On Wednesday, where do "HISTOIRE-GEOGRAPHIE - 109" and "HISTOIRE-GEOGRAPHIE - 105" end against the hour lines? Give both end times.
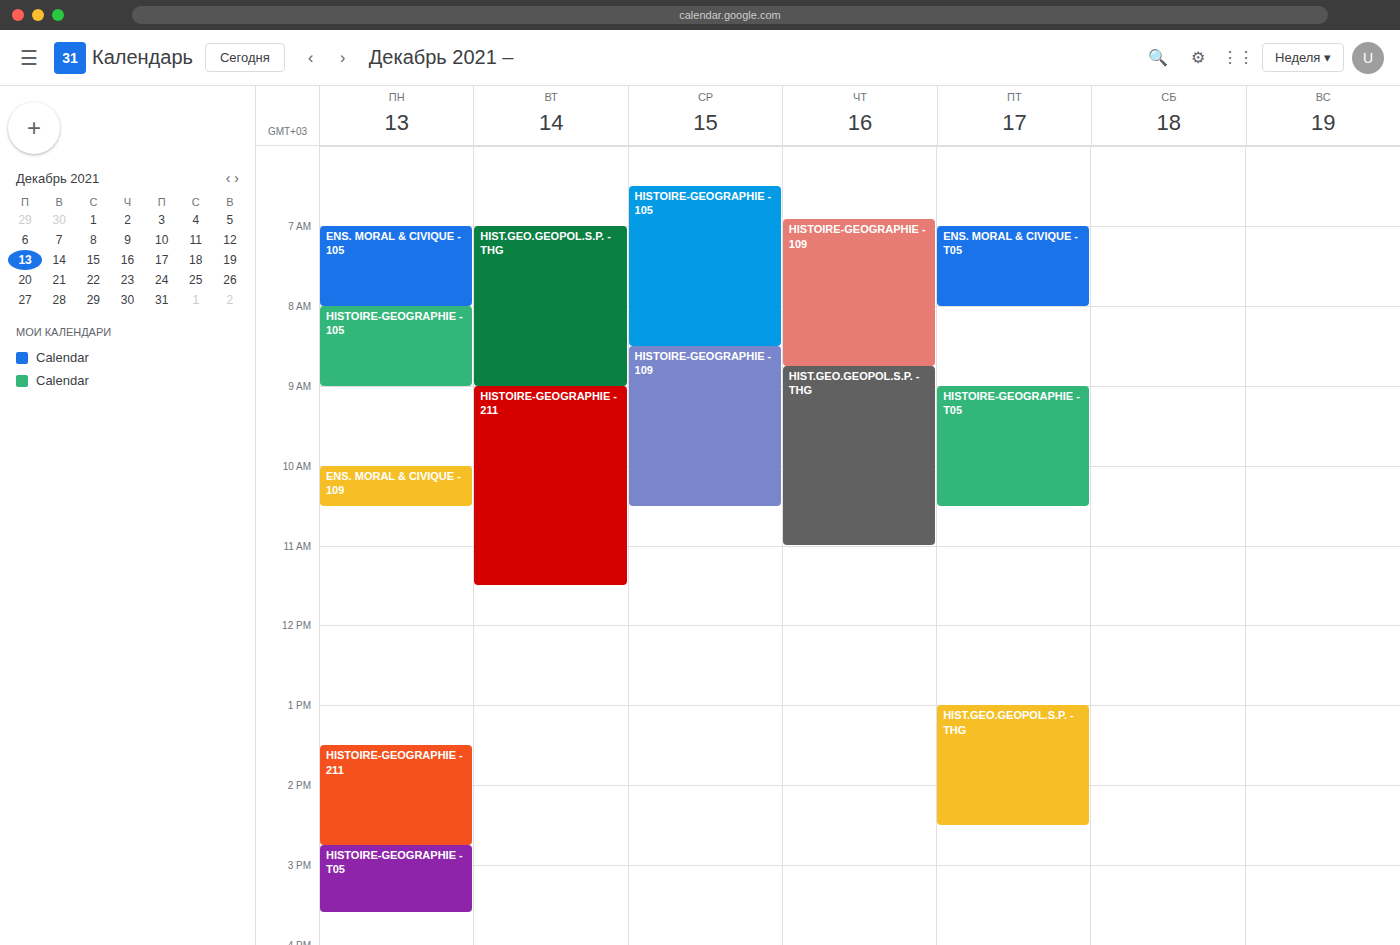
"HISTOIRE-GEOGRAPHIE - 109": 10:30 AM, halfway between the 10 AM and 11 AM lines. "HISTOIRE-GEOGRAPHIE - 105": 8:30 AM, halfway between the 8 AM and 9 AM lines.